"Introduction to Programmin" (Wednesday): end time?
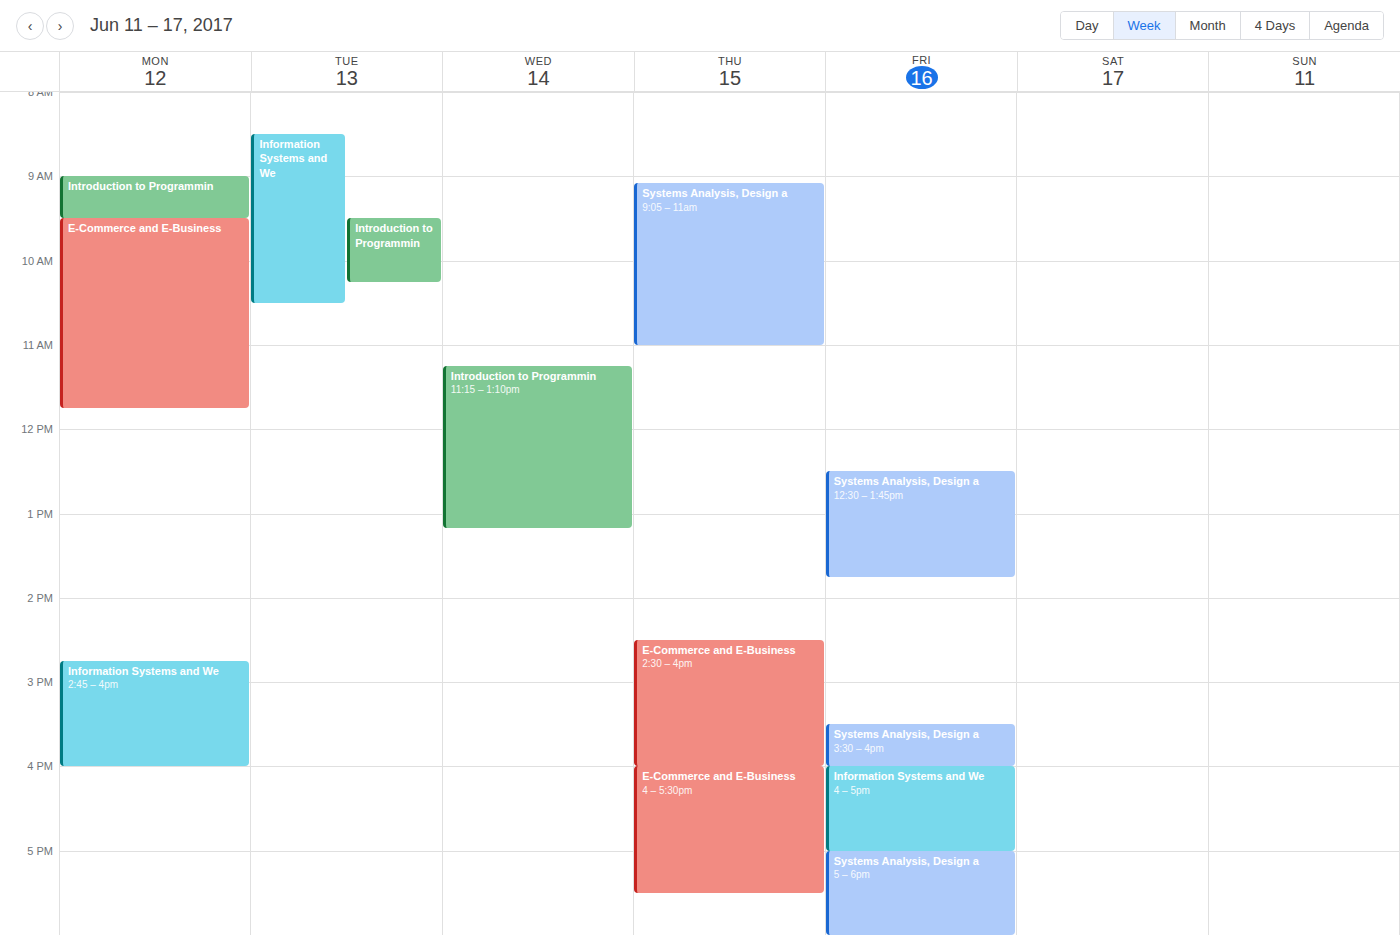
1:10 PM